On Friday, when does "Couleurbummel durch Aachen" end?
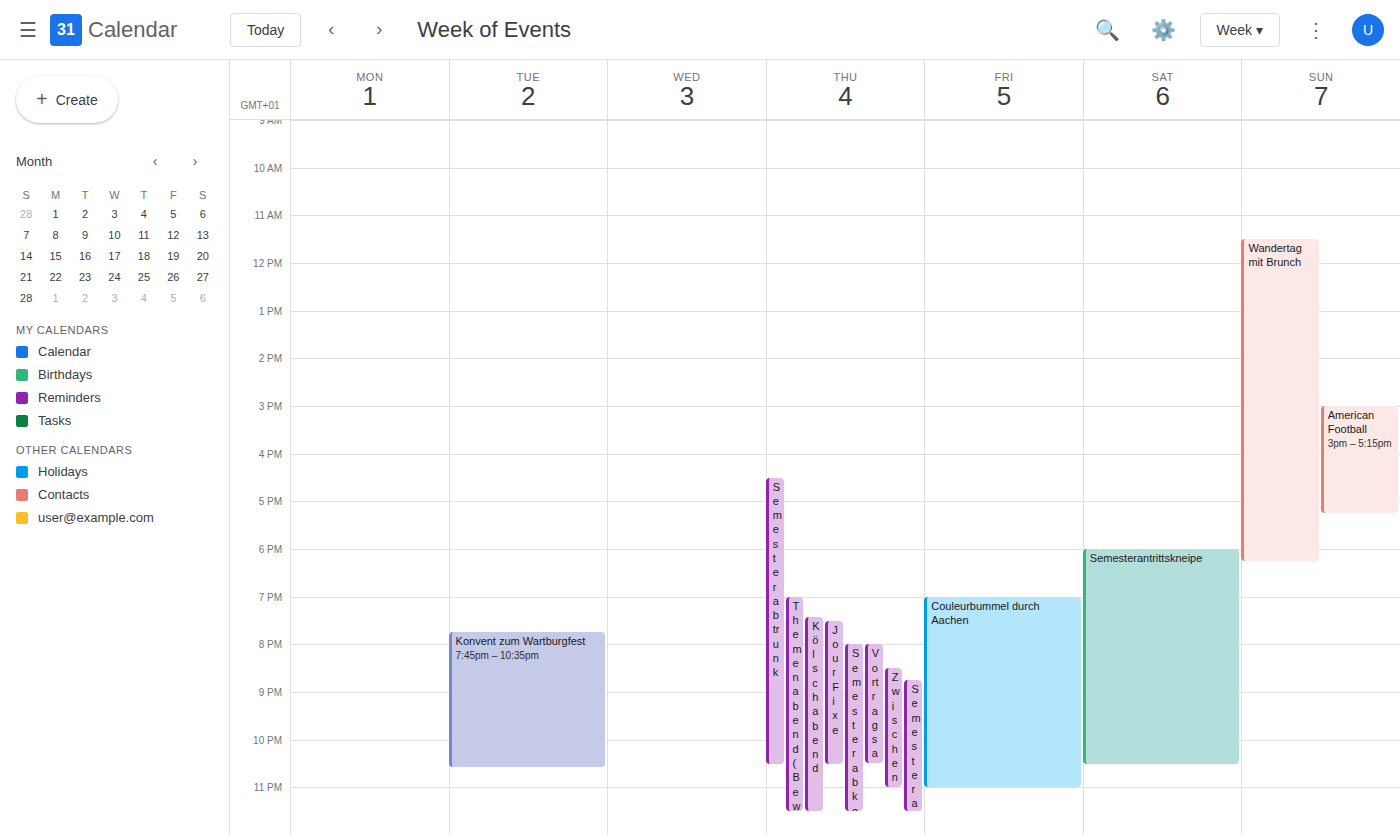
11:00 PM